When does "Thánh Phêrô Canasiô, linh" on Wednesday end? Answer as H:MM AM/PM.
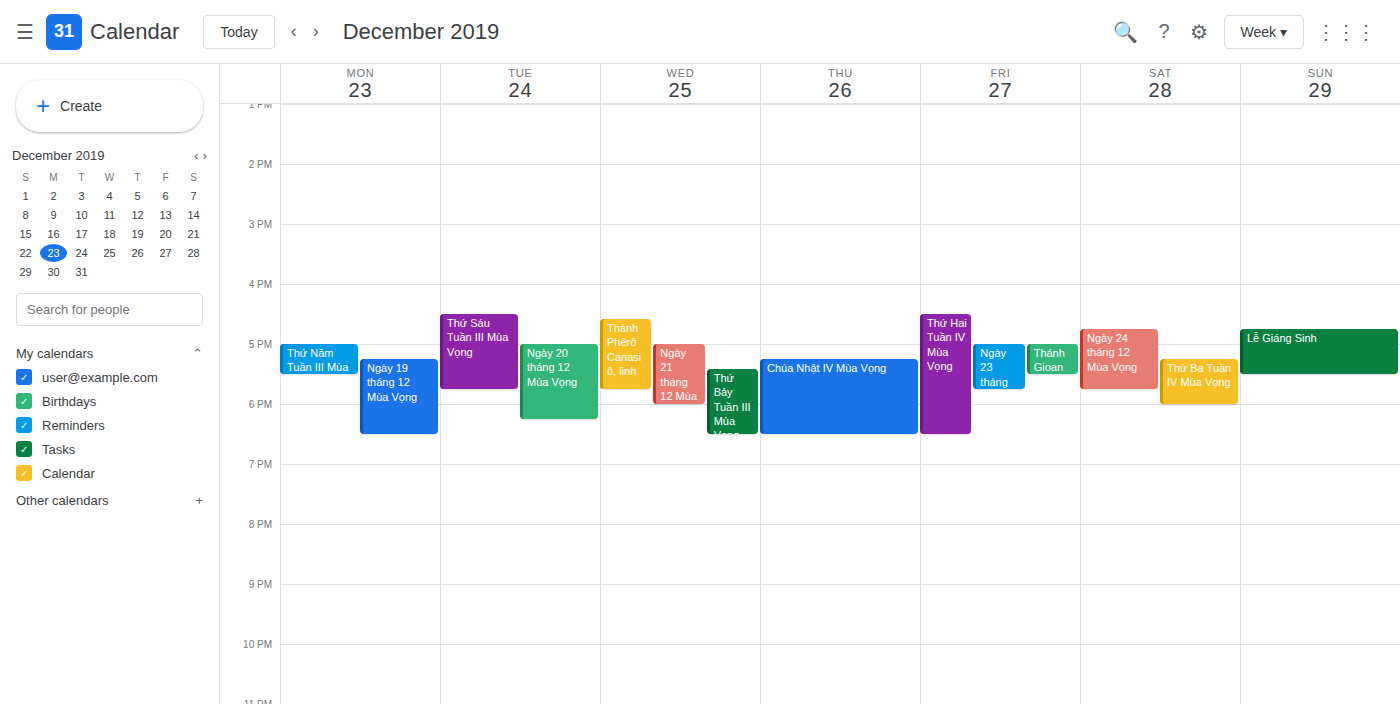
5:45 PM